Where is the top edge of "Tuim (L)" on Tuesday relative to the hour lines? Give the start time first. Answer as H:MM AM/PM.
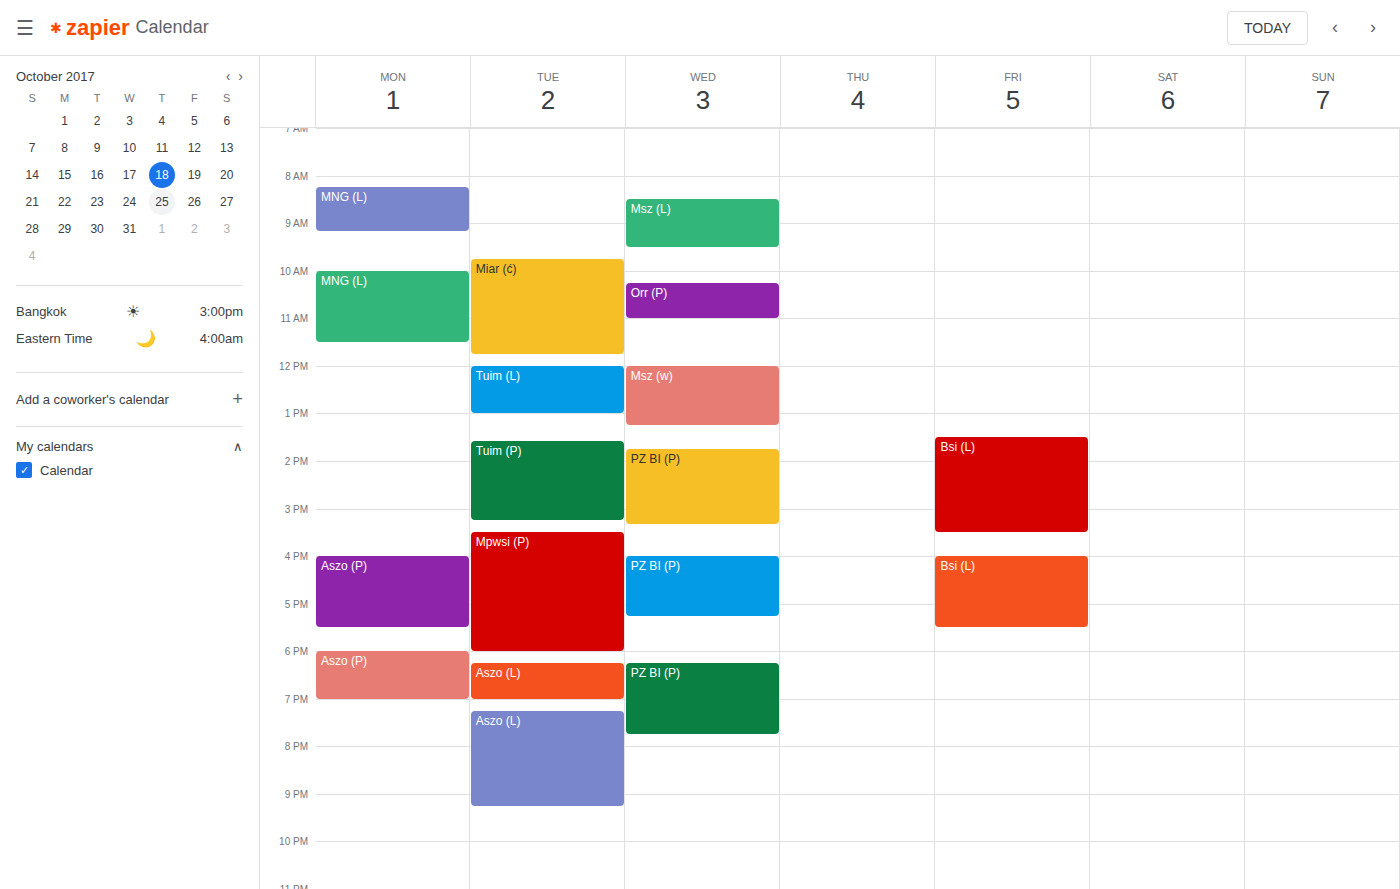
12:00 PM -- exactly on the 12 PM line.